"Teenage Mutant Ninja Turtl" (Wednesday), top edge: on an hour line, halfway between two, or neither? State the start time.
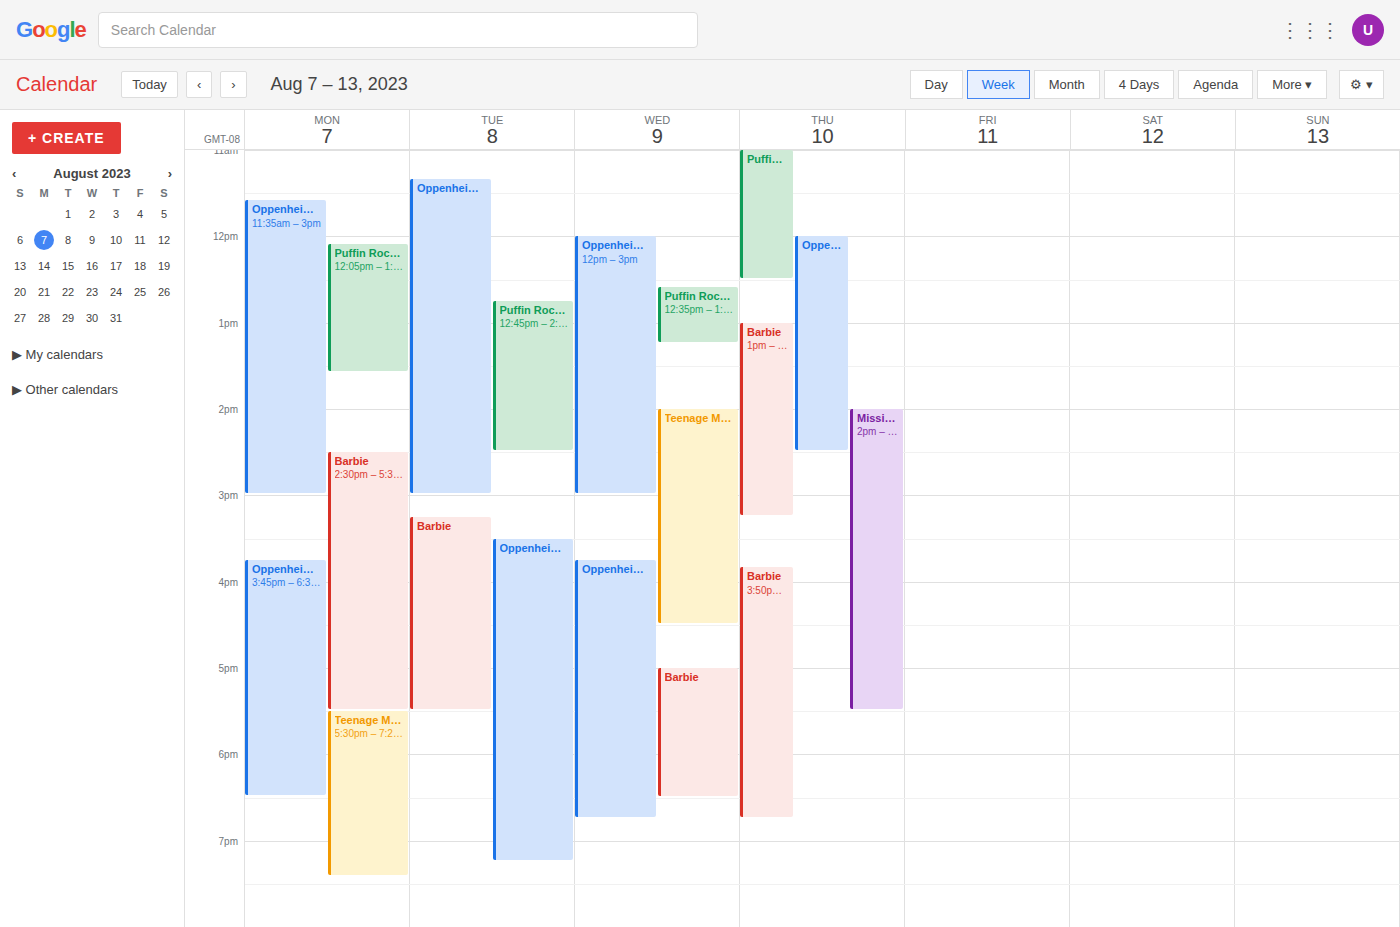
2:00 PM -- exactly on the 2 PM line.